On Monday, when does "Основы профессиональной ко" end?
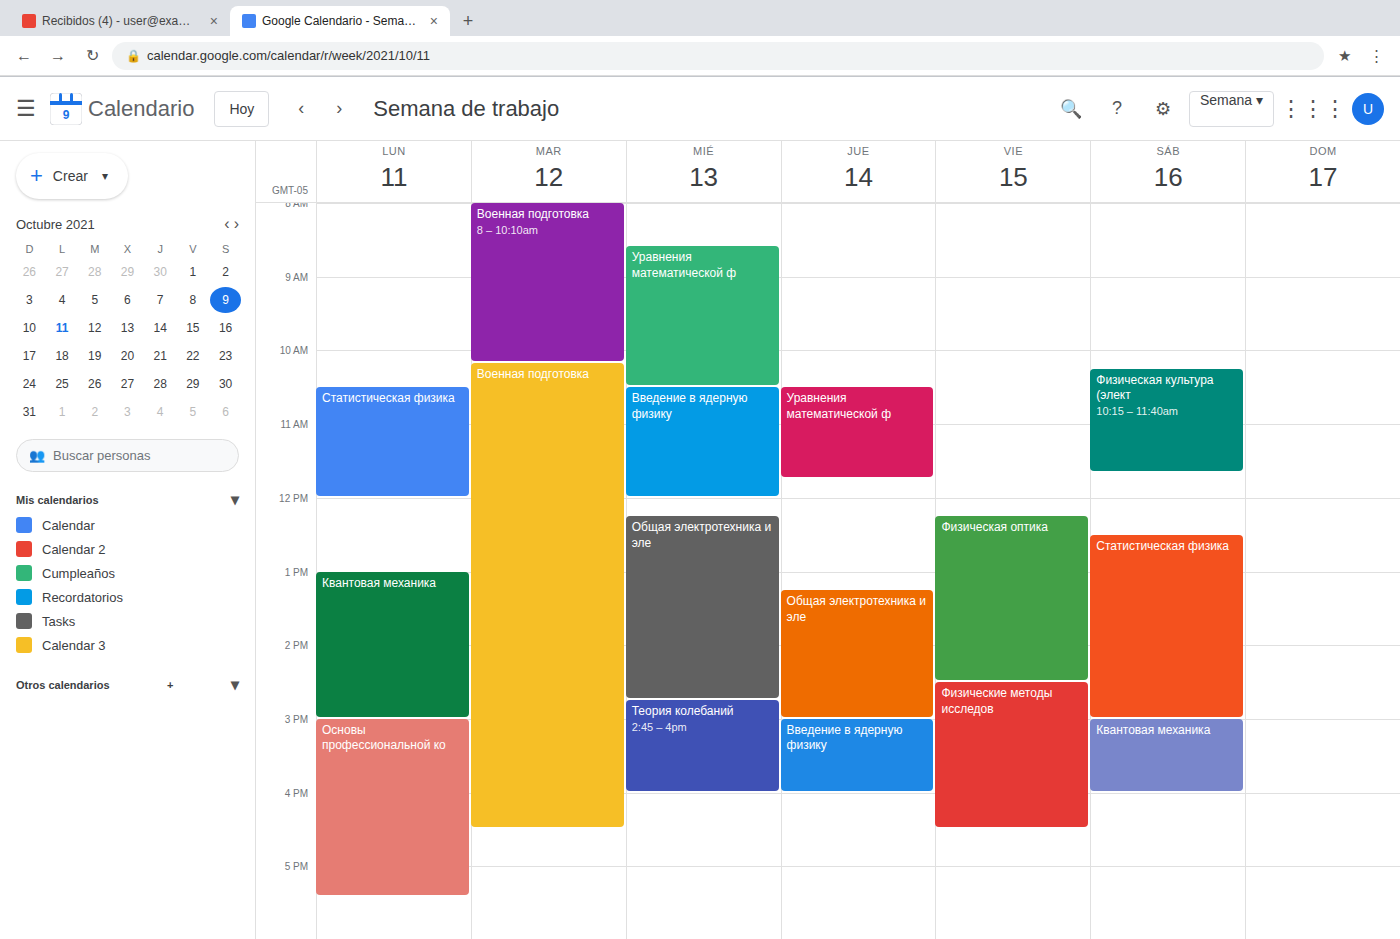
5:25 PM